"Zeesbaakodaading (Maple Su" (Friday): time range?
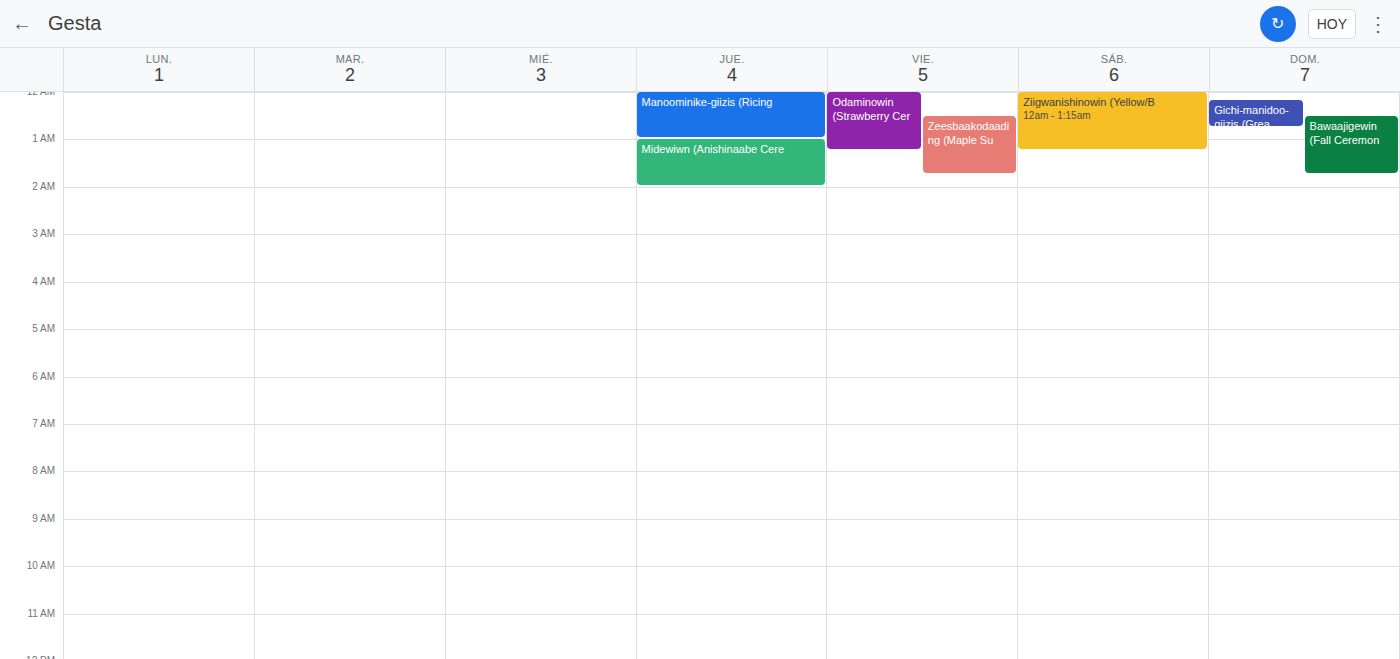
00:30 to 01:45